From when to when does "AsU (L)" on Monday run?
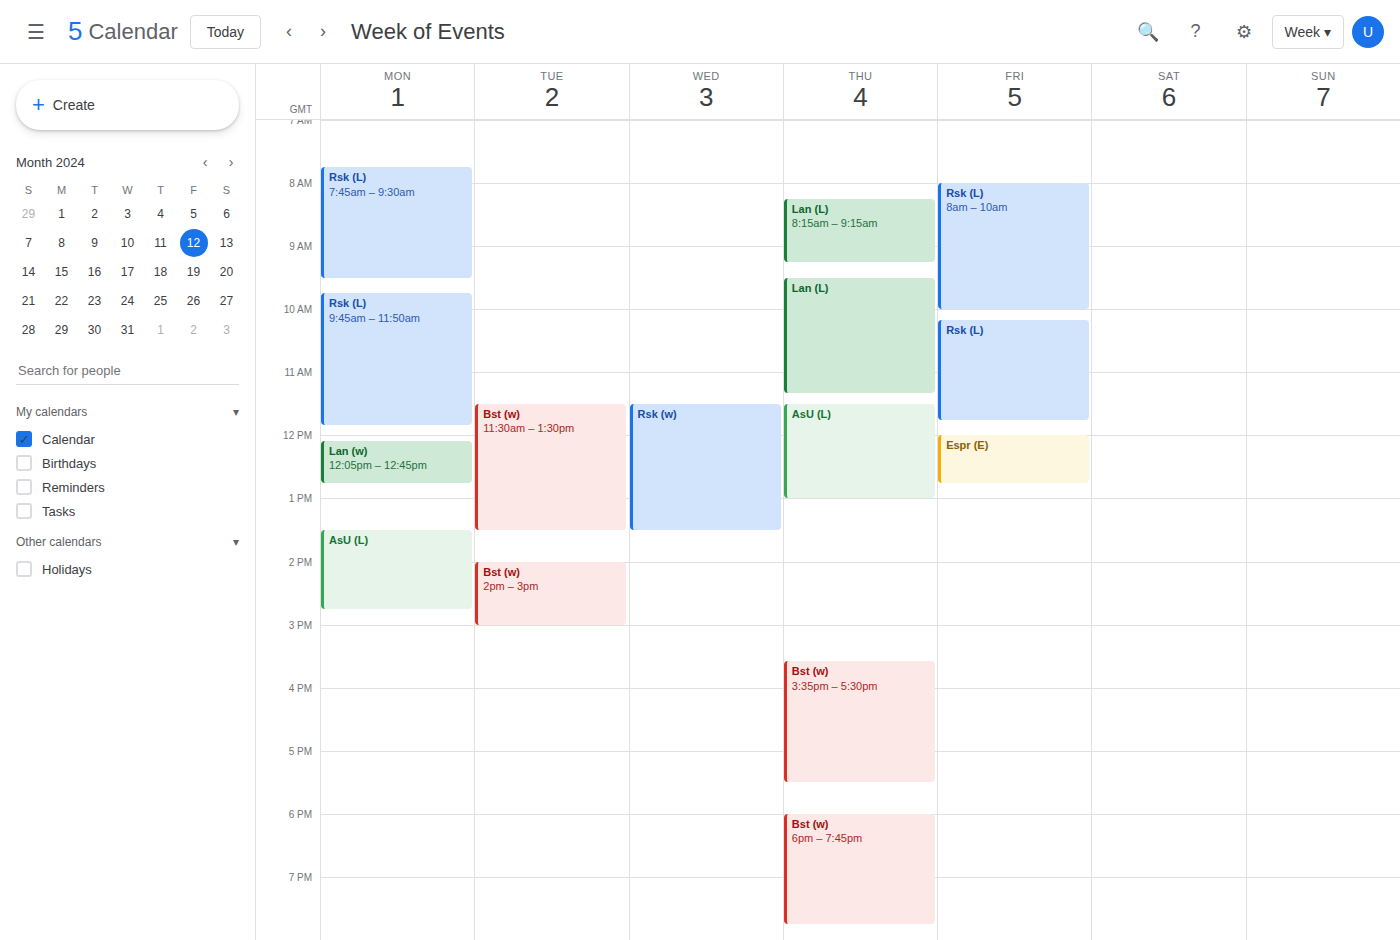
1:30 PM to 2:45 PM